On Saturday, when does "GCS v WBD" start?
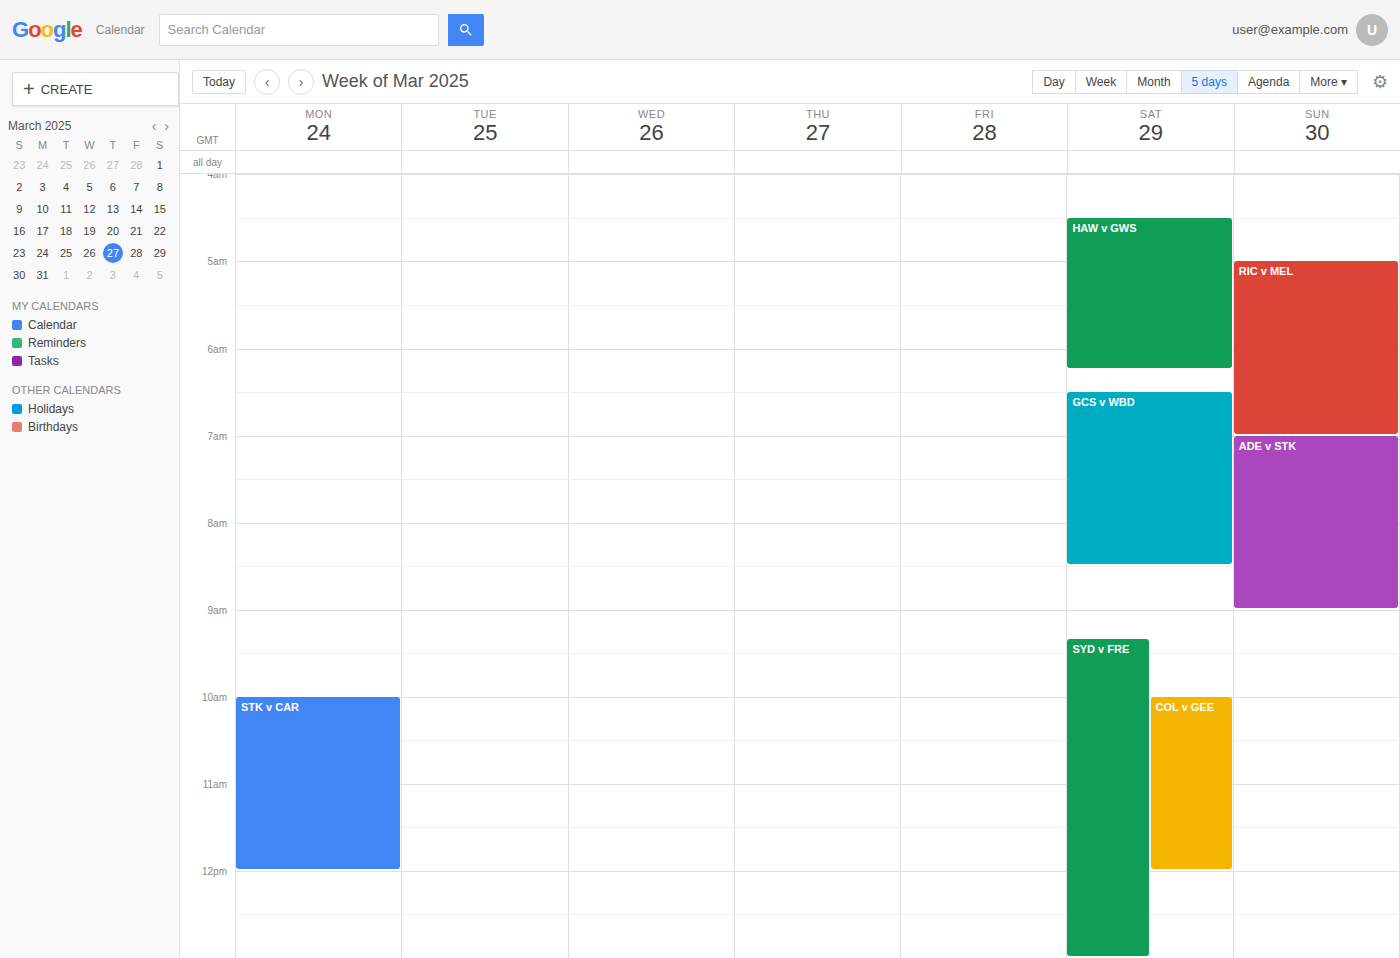
6:30 AM